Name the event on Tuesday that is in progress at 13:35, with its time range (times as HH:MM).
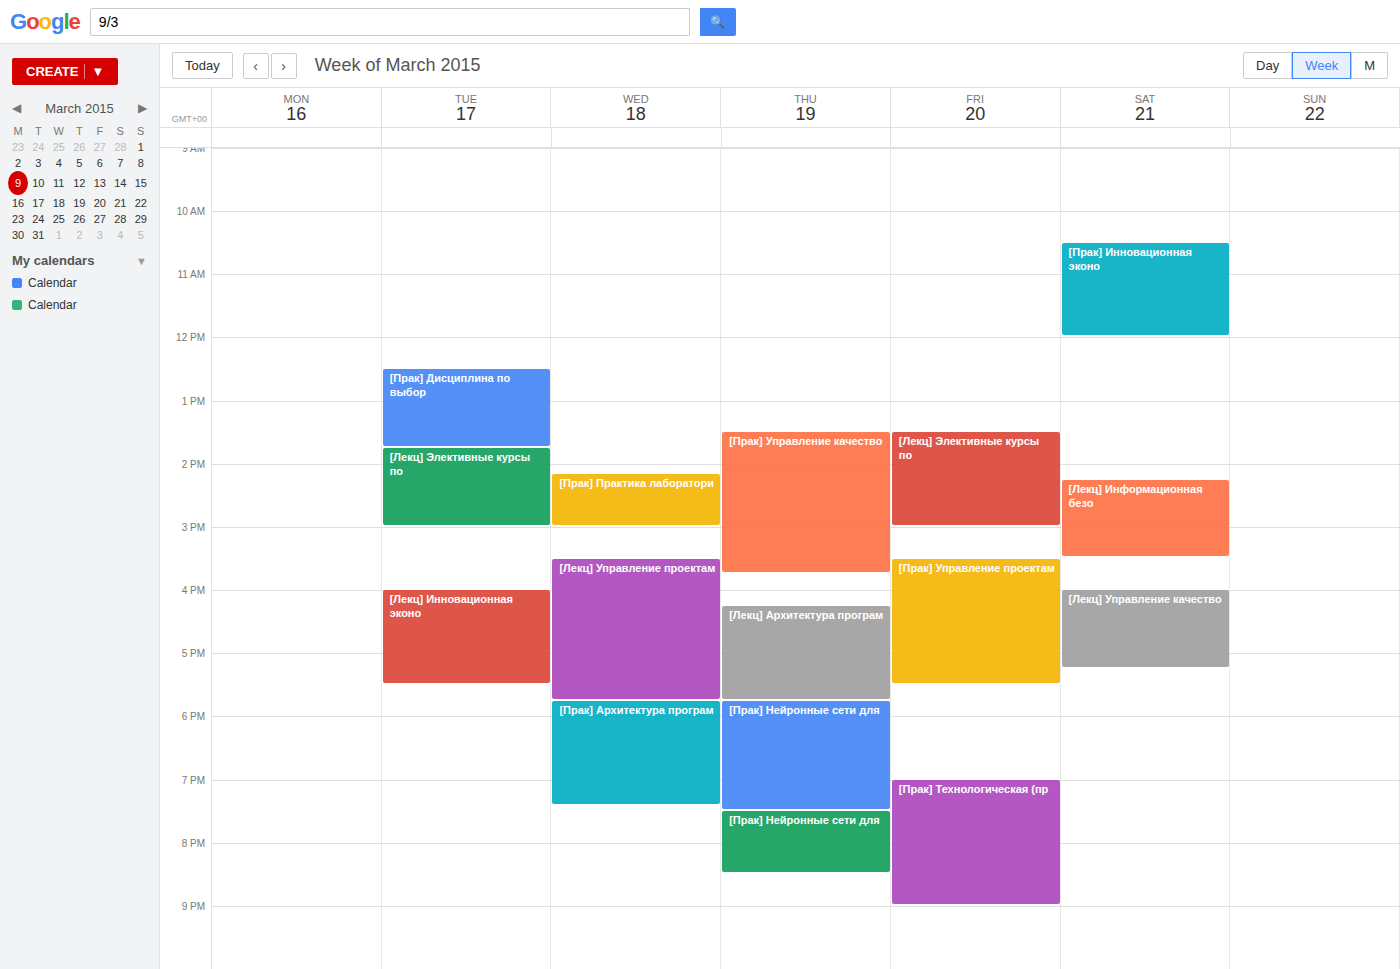
"[Прак] Дисциплина по выбор", 12:30 to 13:45